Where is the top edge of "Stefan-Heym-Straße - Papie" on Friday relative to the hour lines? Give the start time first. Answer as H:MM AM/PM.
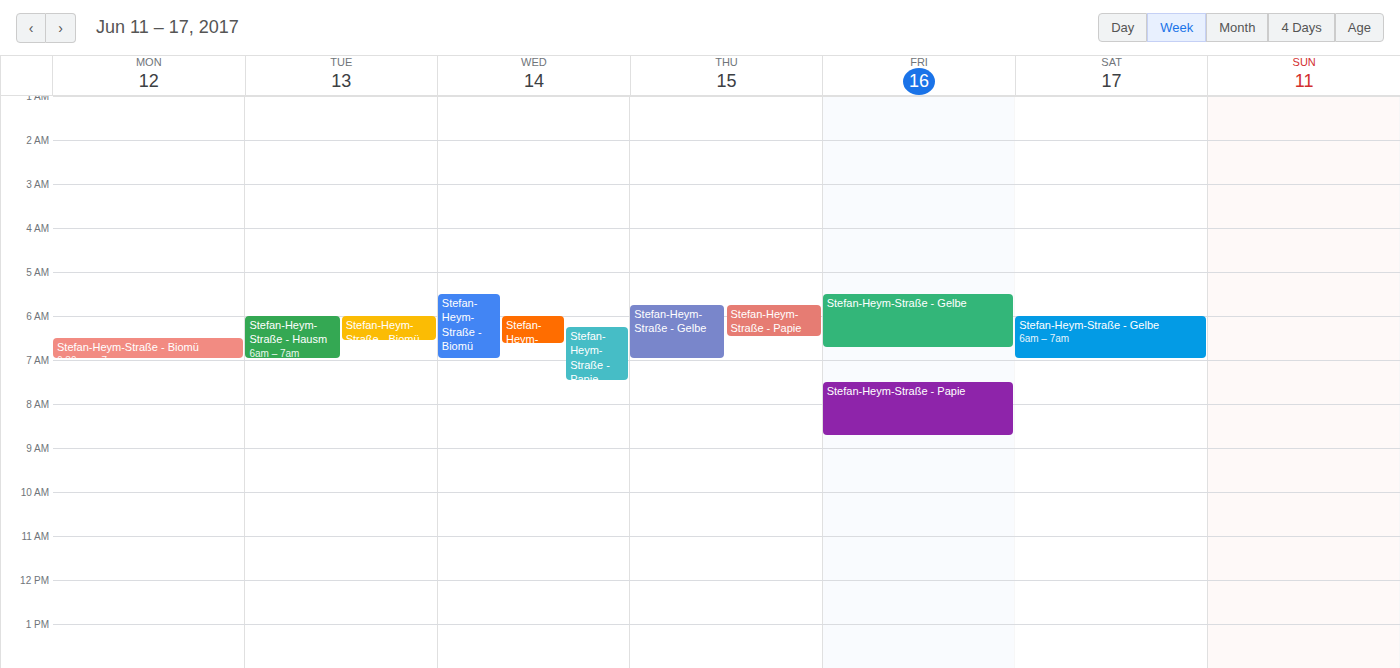
7:30 AM -- halfway between the 7 AM and 8 AM lines.